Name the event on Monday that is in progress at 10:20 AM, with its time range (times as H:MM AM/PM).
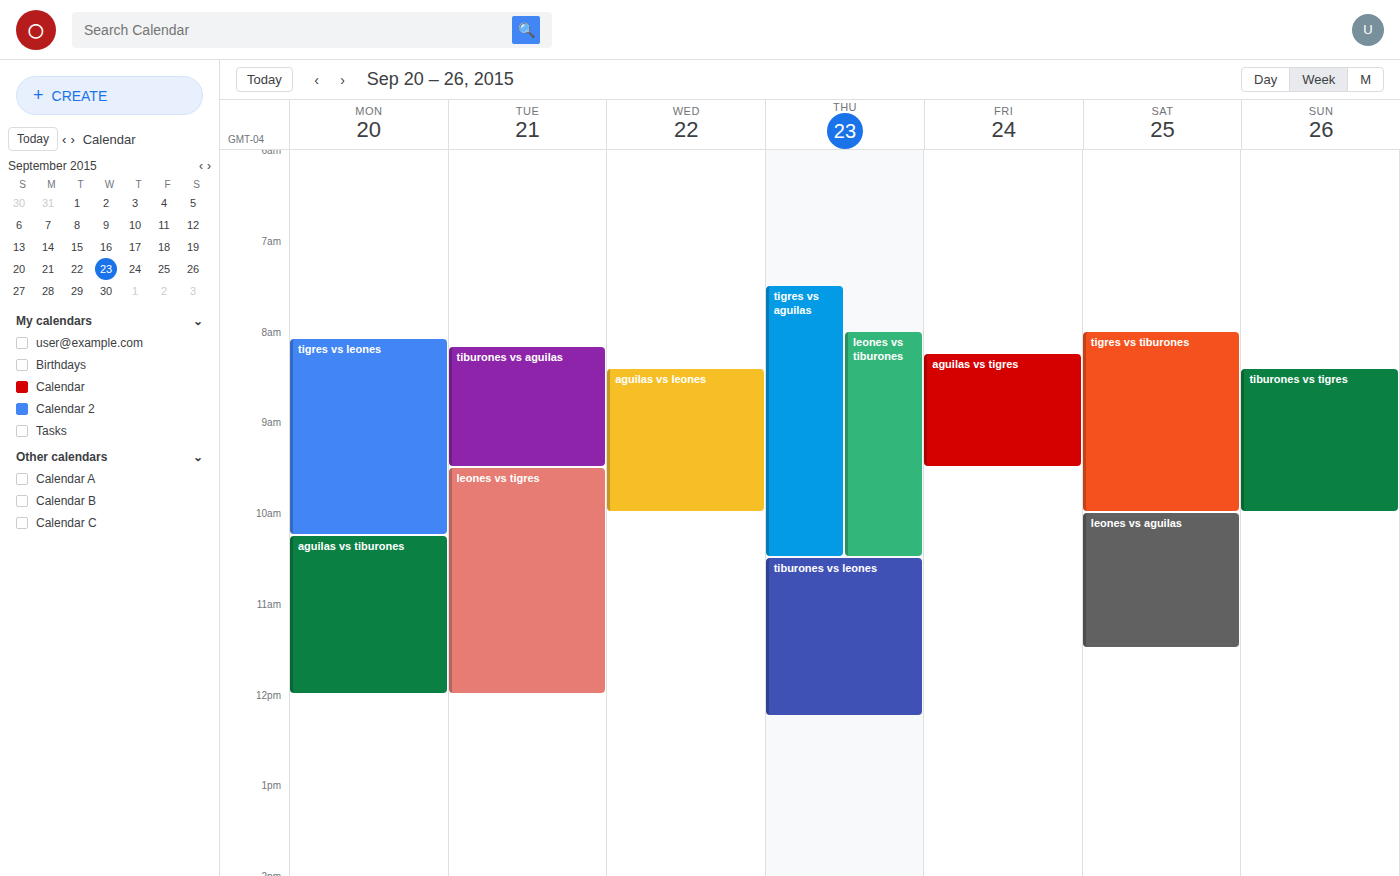
"aguilas vs tiburones", 10:15 AM to 12:00 PM